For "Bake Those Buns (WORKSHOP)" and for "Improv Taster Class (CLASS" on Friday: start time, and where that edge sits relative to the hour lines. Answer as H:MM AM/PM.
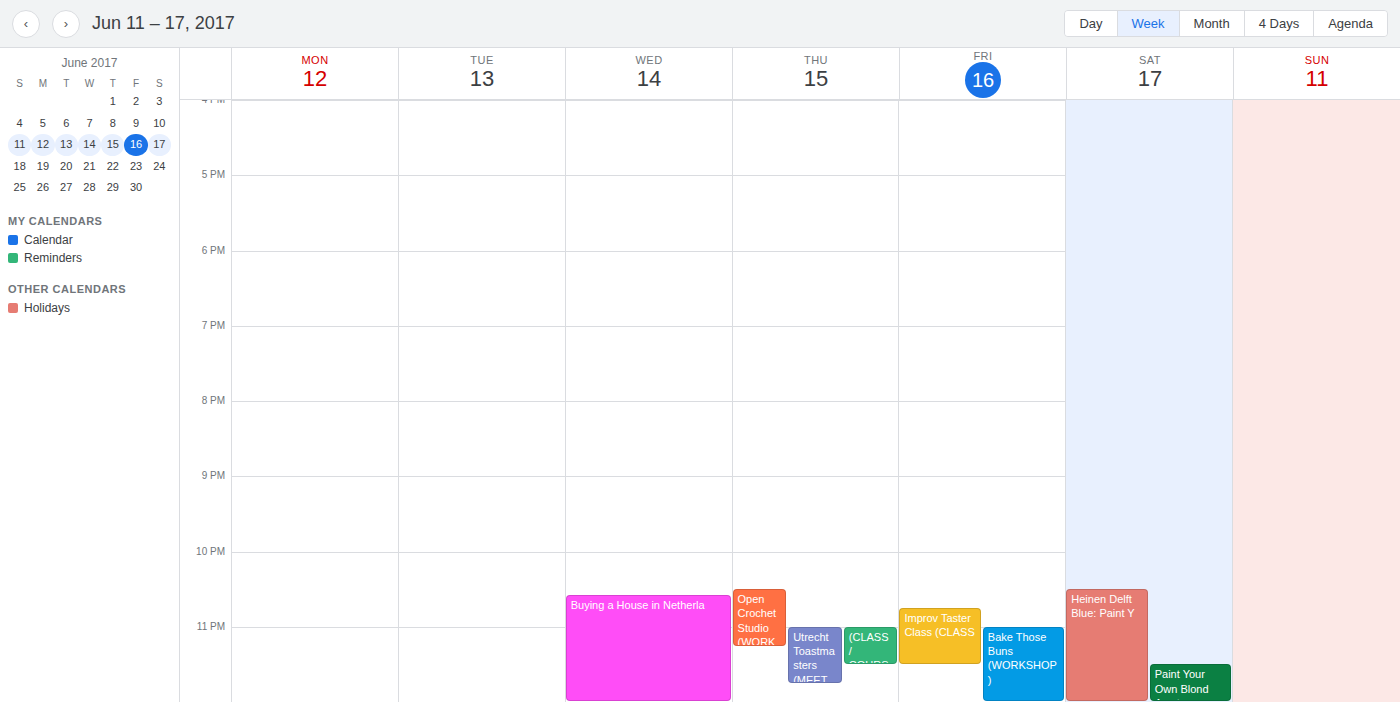
"Bake Those Buns (WORKSHOP)": 11:00 PM, exactly on the 11 PM line. "Improv Taster Class (CLASS": 10:45 PM, neither: three quarters of the way from the 10 PM line to the 11 PM line.